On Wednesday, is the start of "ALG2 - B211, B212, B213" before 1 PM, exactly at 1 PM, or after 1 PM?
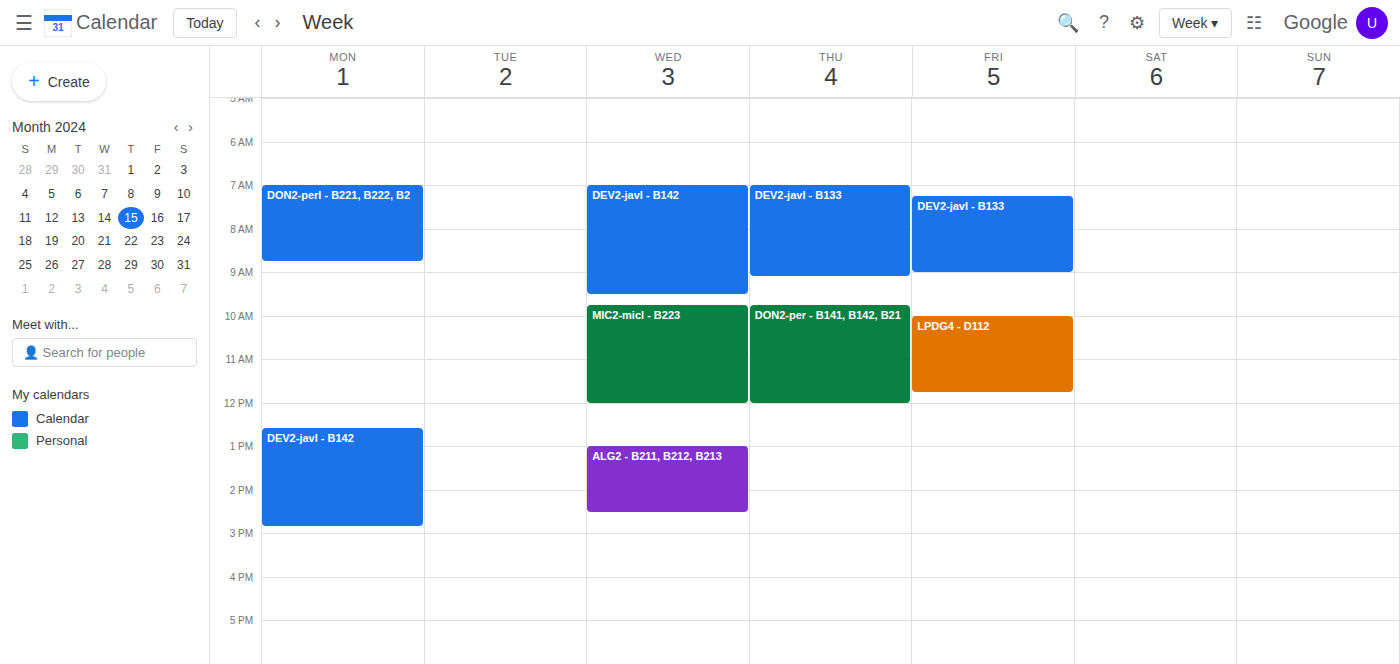
1:00 PM -- exactly at 1 PM, on the 1 PM line.